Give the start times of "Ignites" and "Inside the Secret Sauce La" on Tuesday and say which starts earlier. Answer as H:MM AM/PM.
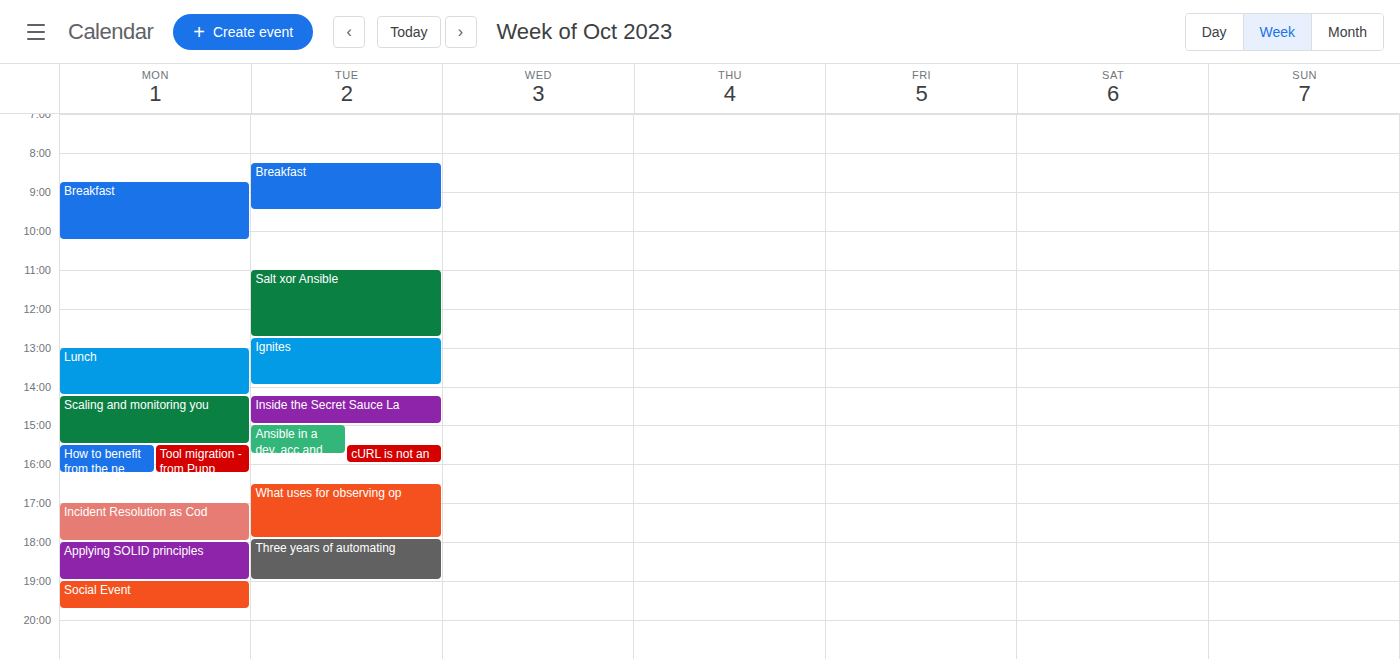
"Ignites" 12:45 PM; "Inside the Secret Sauce La" 2:15 PM.